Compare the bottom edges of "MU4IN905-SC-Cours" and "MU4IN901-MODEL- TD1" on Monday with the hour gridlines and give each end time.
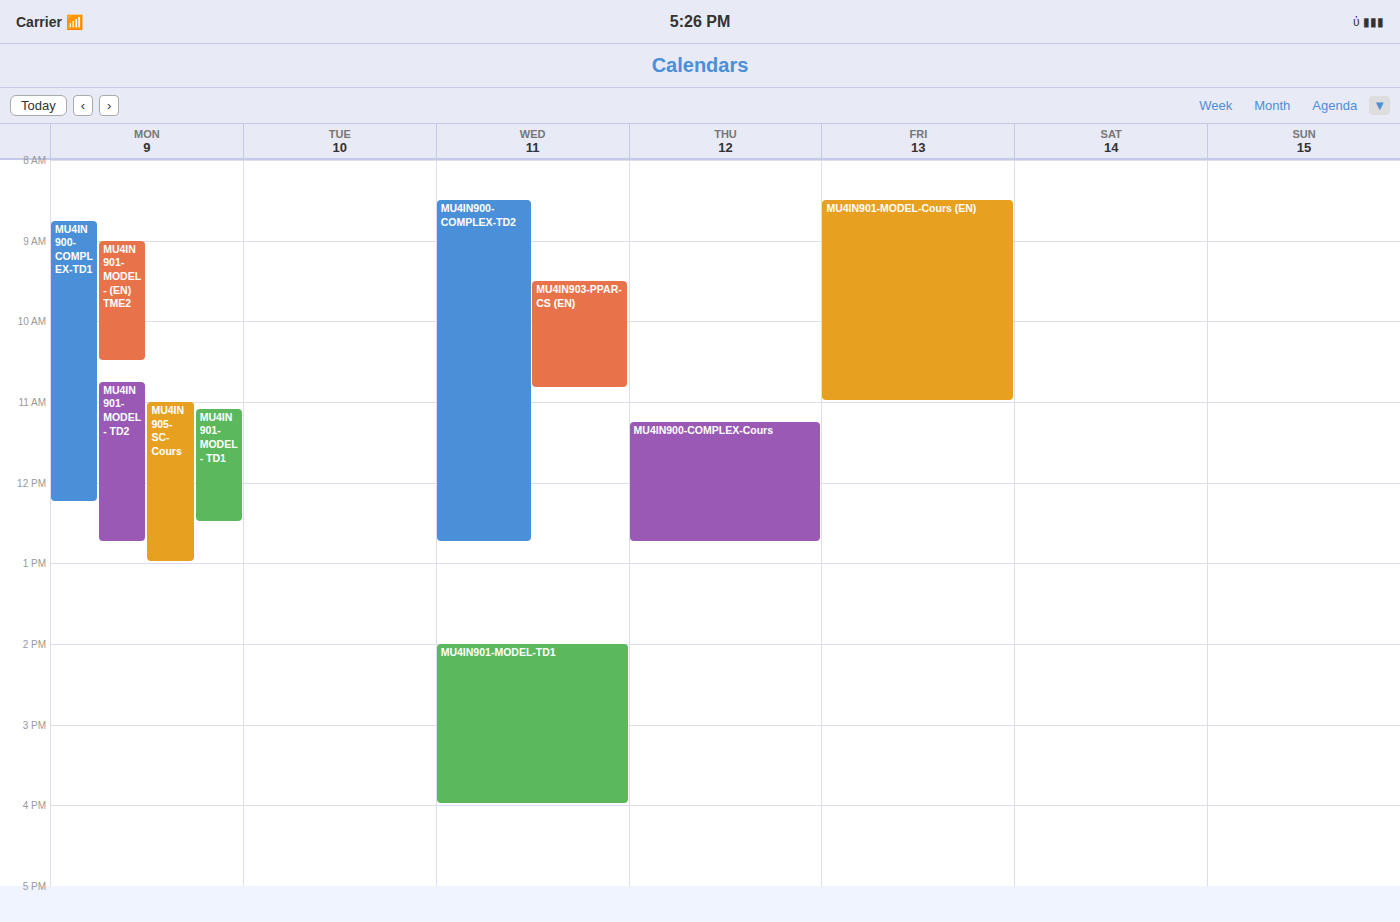
"MU4IN905-SC-Cours": 1:00 PM, exactly on the 1 PM line. "MU4IN901-MODEL- TD1": 12:30 PM, halfway between the 12 PM and 1 PM lines.